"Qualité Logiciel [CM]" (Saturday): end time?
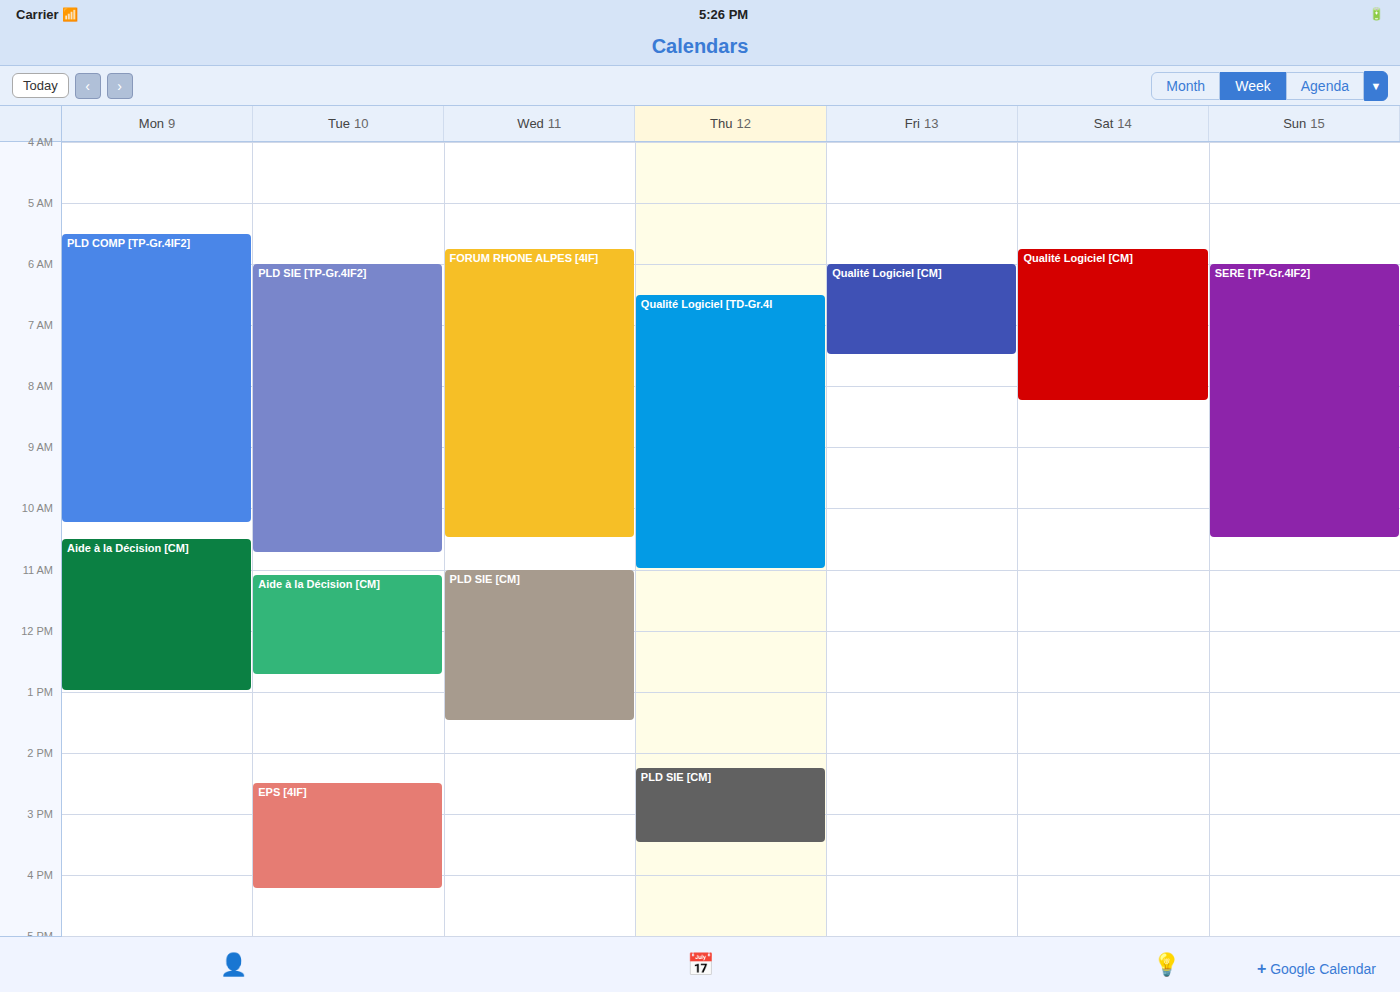
8:15 AM